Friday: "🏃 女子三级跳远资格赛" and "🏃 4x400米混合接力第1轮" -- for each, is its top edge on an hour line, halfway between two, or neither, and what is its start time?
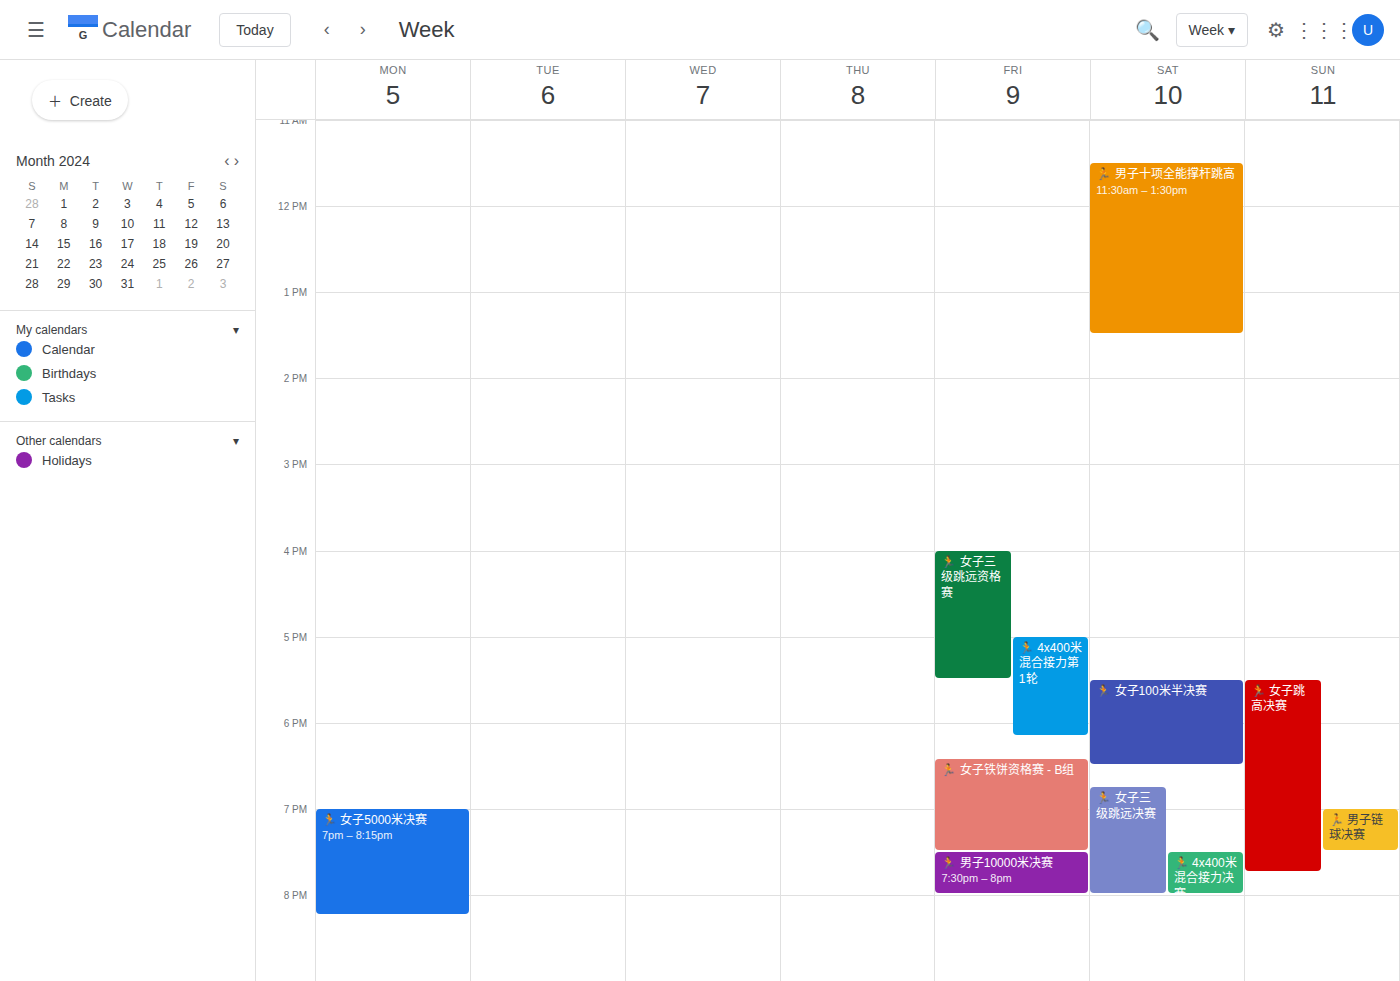
"🏃 女子三级跳远资格赛": 4:00 PM, exactly on the 4 PM line. "🏃 4x400米混合接力第1轮": 5:00 PM, exactly on the 5 PM line.